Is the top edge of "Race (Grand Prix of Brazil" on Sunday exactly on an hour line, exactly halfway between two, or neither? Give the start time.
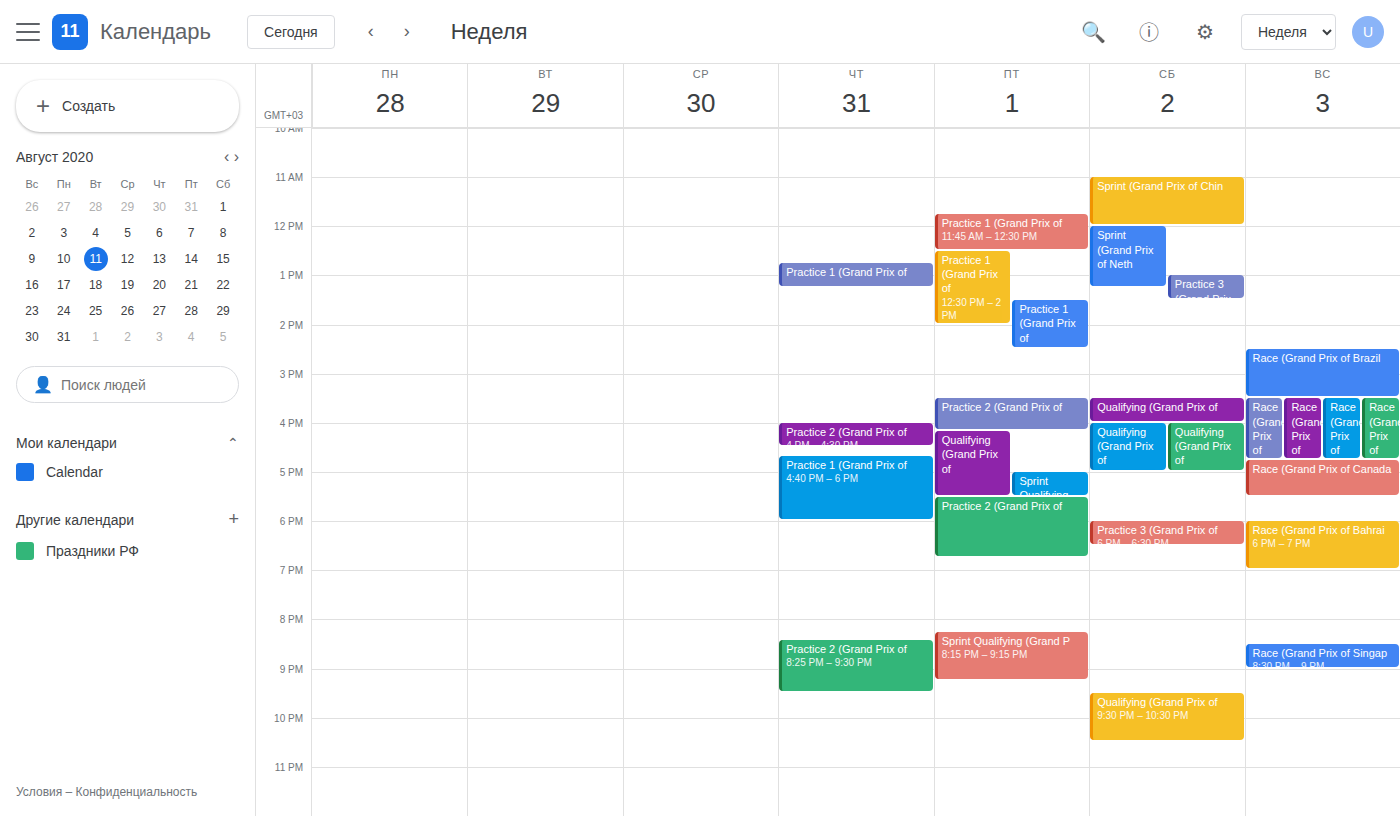
14:30 -- halfway between the 14:00 and 15:00 lines.